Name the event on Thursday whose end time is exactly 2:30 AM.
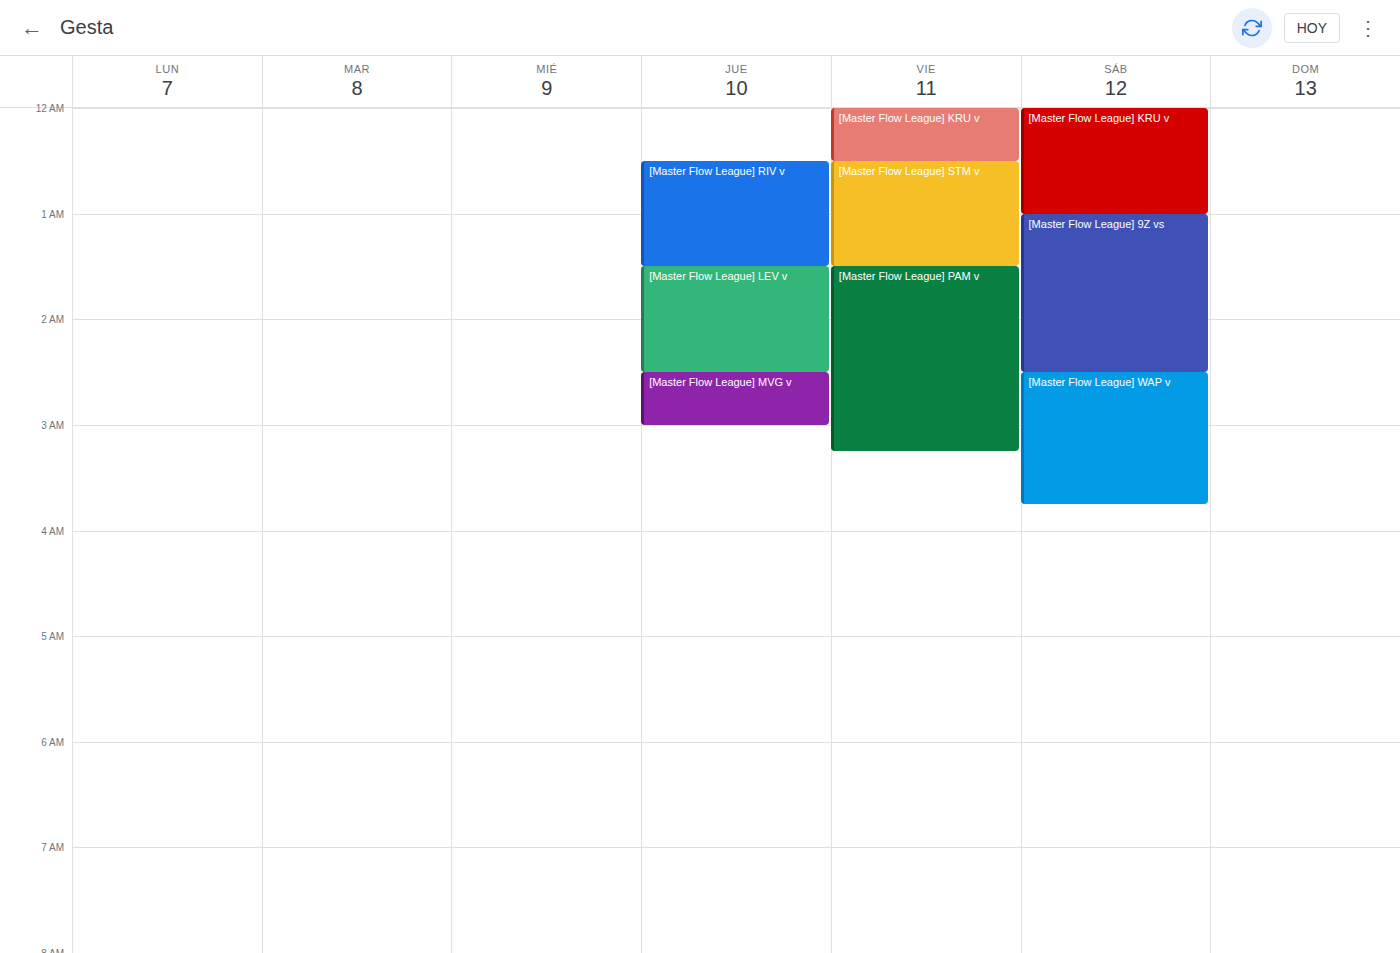
"[Master Flow League] LEV v"